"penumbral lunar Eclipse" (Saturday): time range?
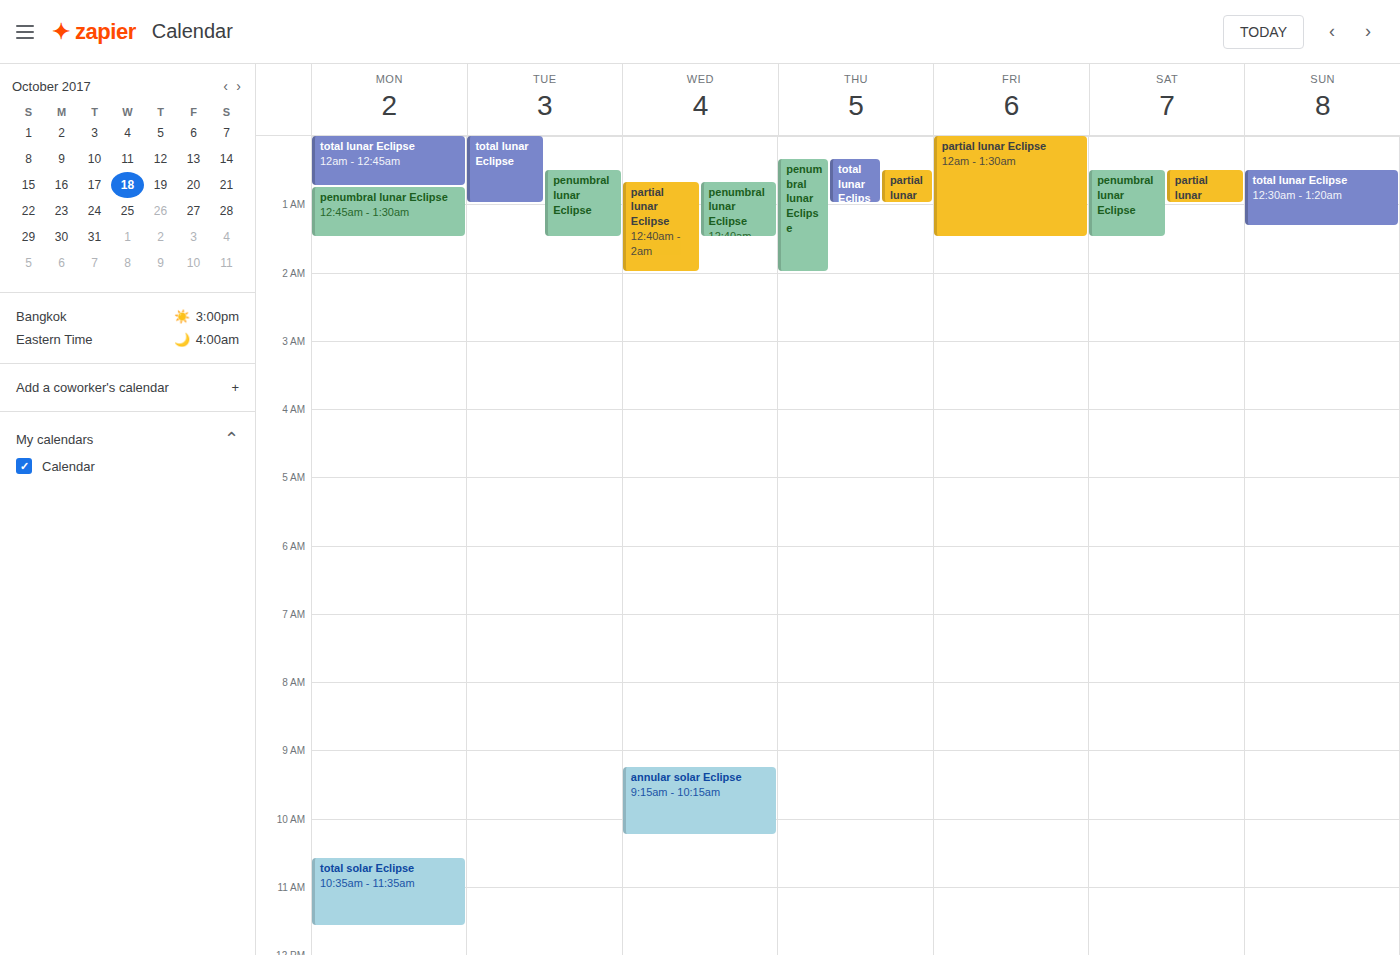
12:30 AM to 1:30 AM